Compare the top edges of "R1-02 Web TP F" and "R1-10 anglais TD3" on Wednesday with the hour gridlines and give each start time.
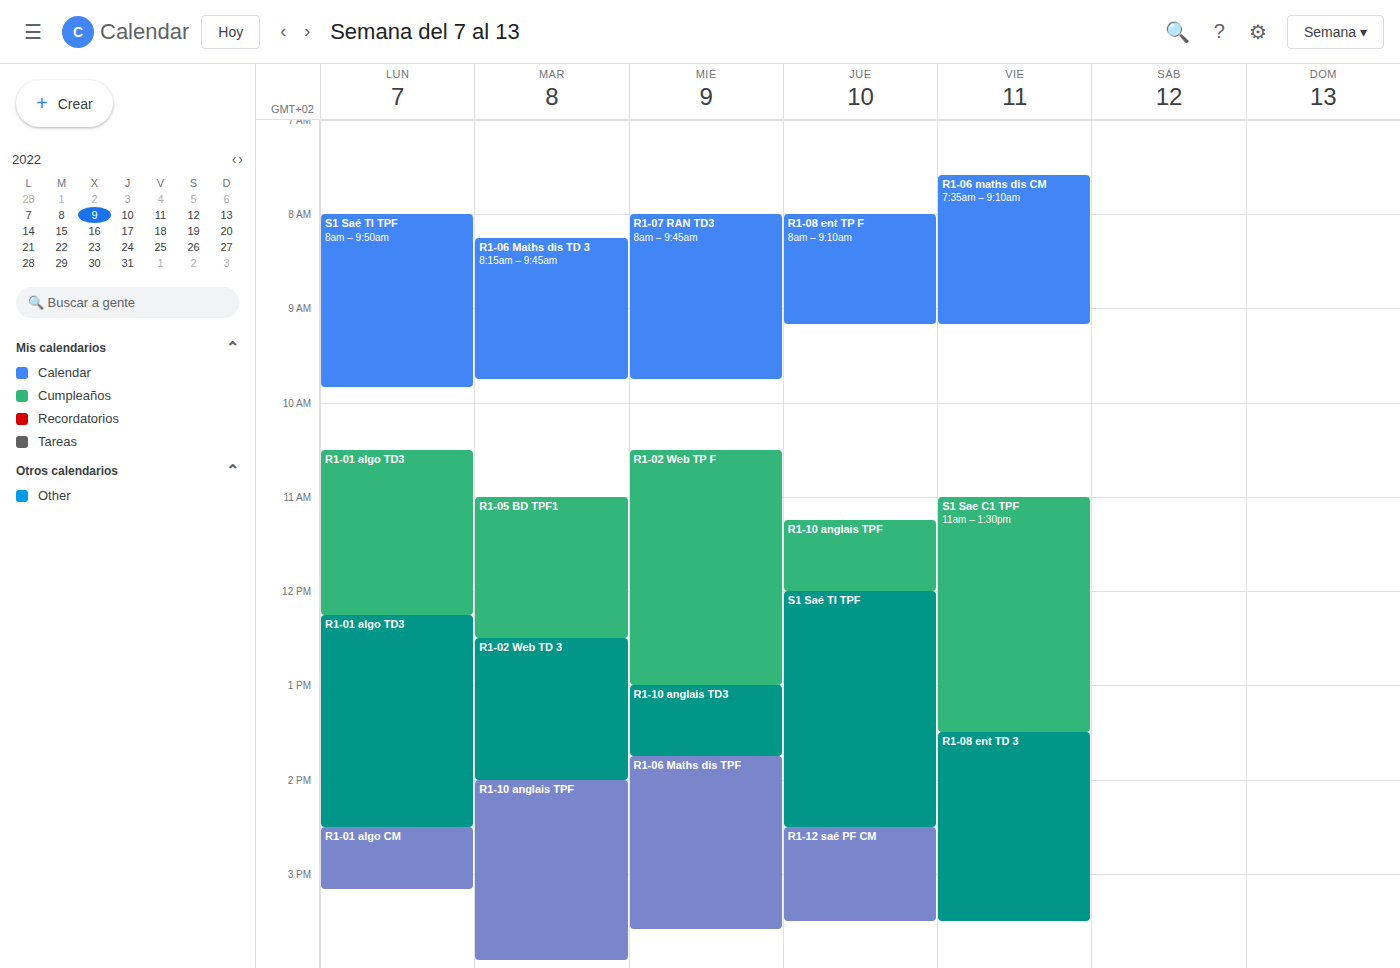
"R1-02 Web TP F": 10:30, halfway between the 10:00 and 11:00 lines. "R1-10 anglais TD3": 13:00, exactly on the 13:00 line.